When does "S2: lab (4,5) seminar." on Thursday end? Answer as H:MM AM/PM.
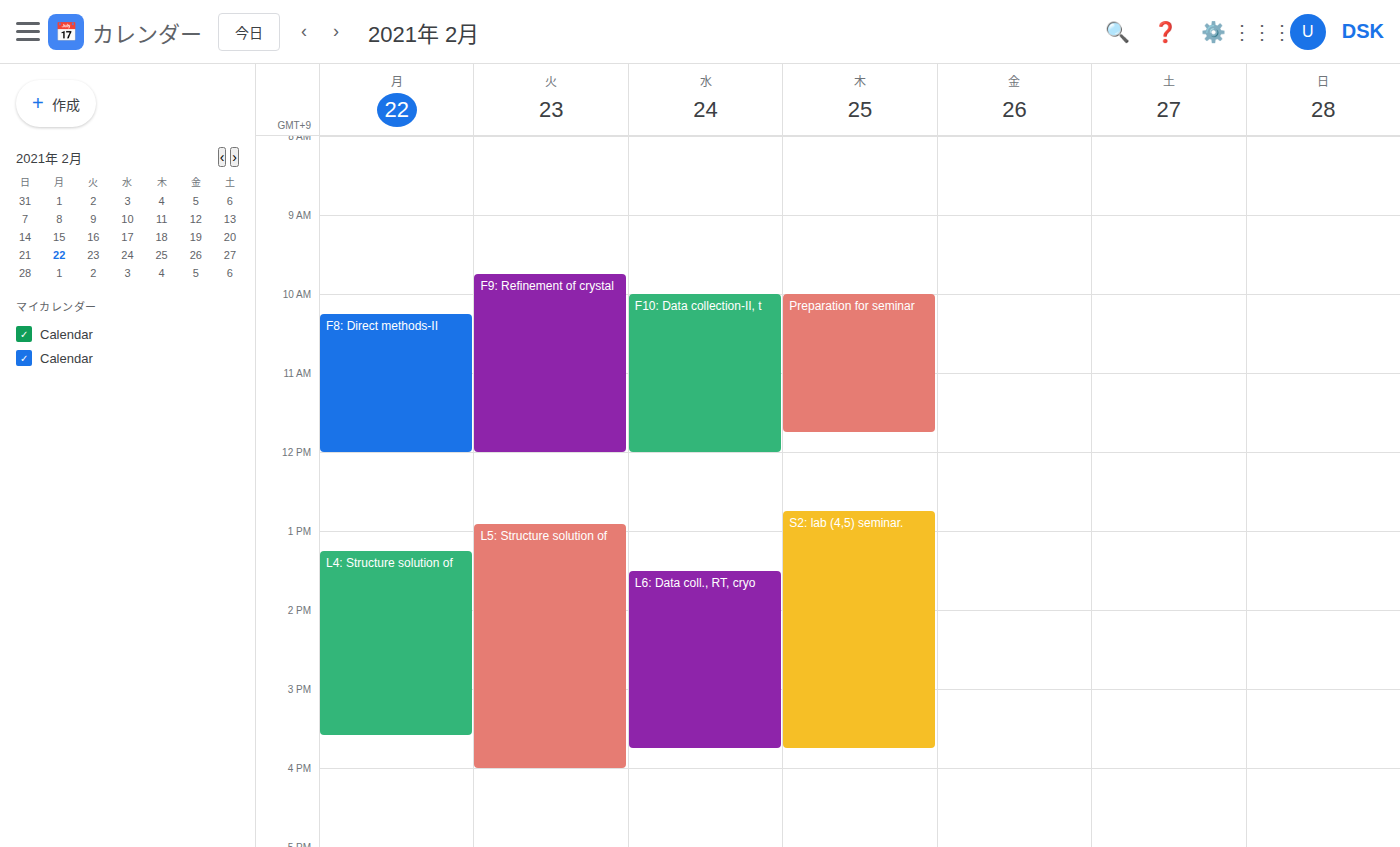
3:45 PM